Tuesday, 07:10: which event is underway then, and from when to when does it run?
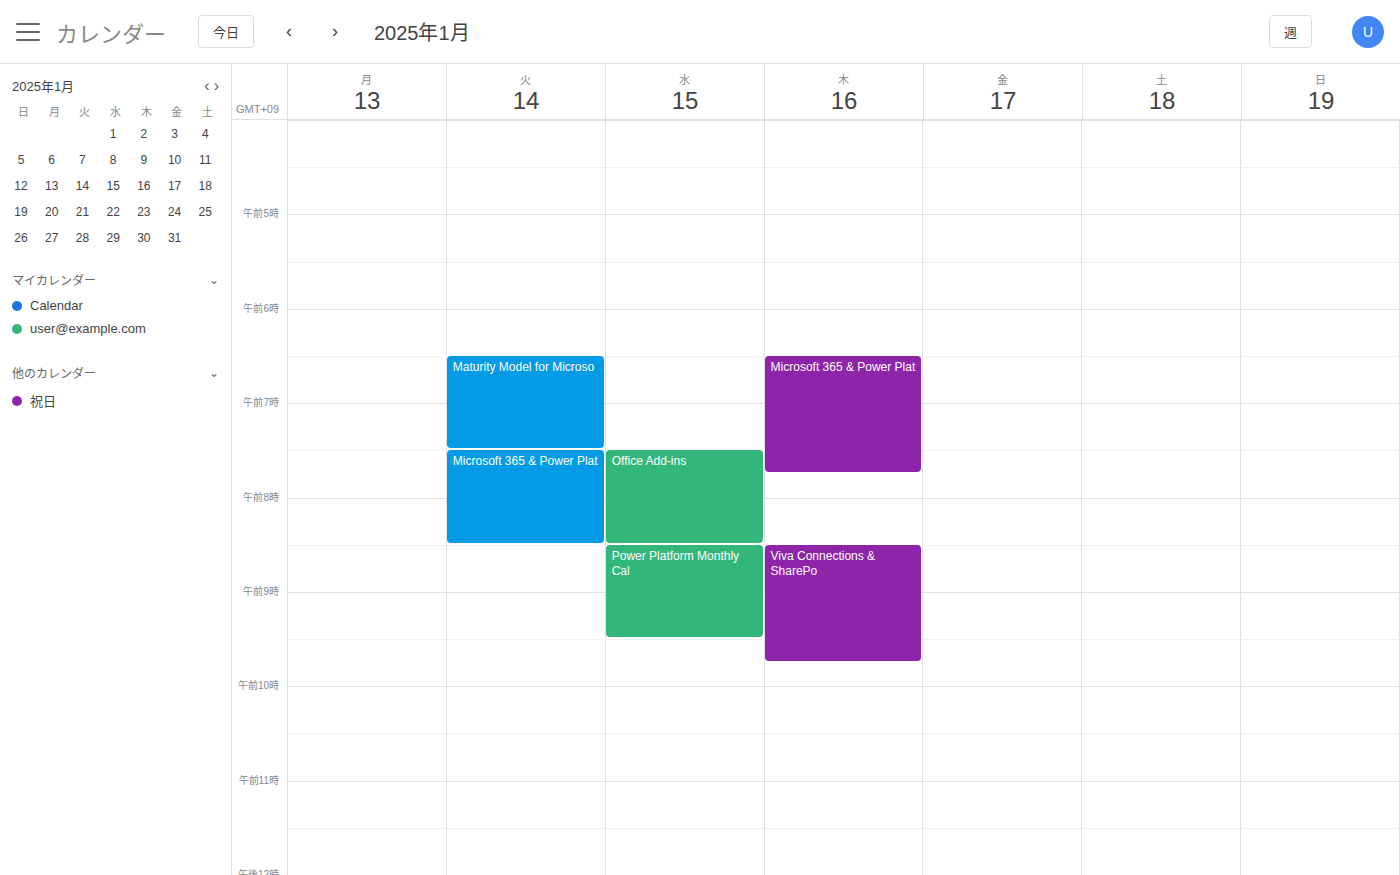
"Maturity Model for Microso", 06:30 to 07:30